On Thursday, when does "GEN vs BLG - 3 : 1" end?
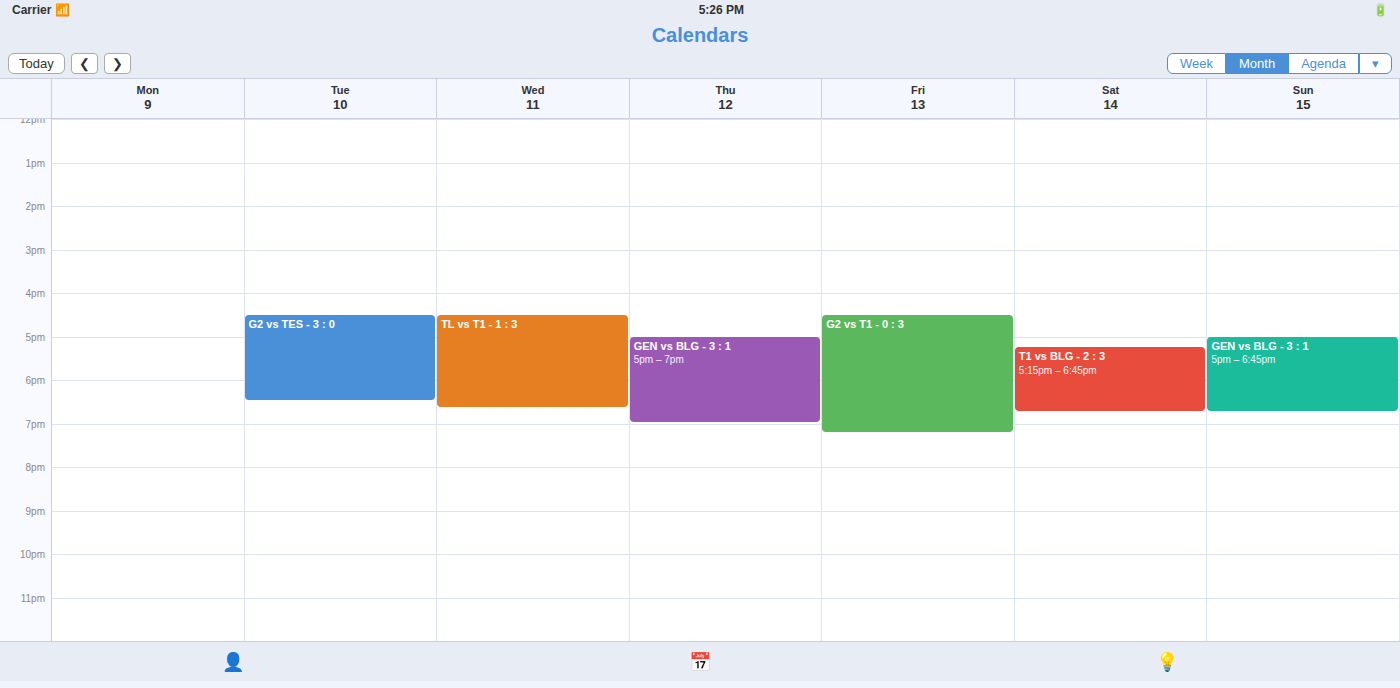
7:00 PM